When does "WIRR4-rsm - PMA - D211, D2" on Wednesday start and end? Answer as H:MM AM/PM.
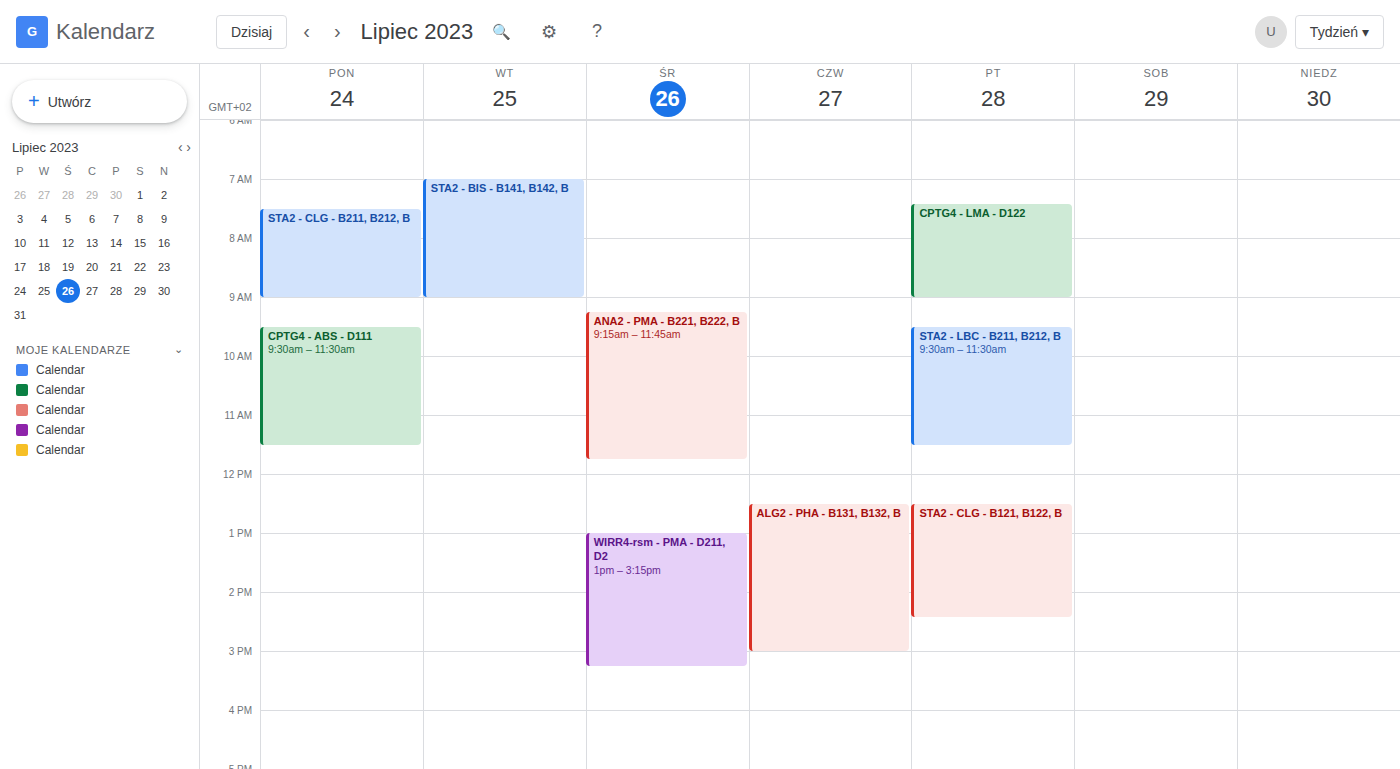
1:00 PM to 3:15 PM